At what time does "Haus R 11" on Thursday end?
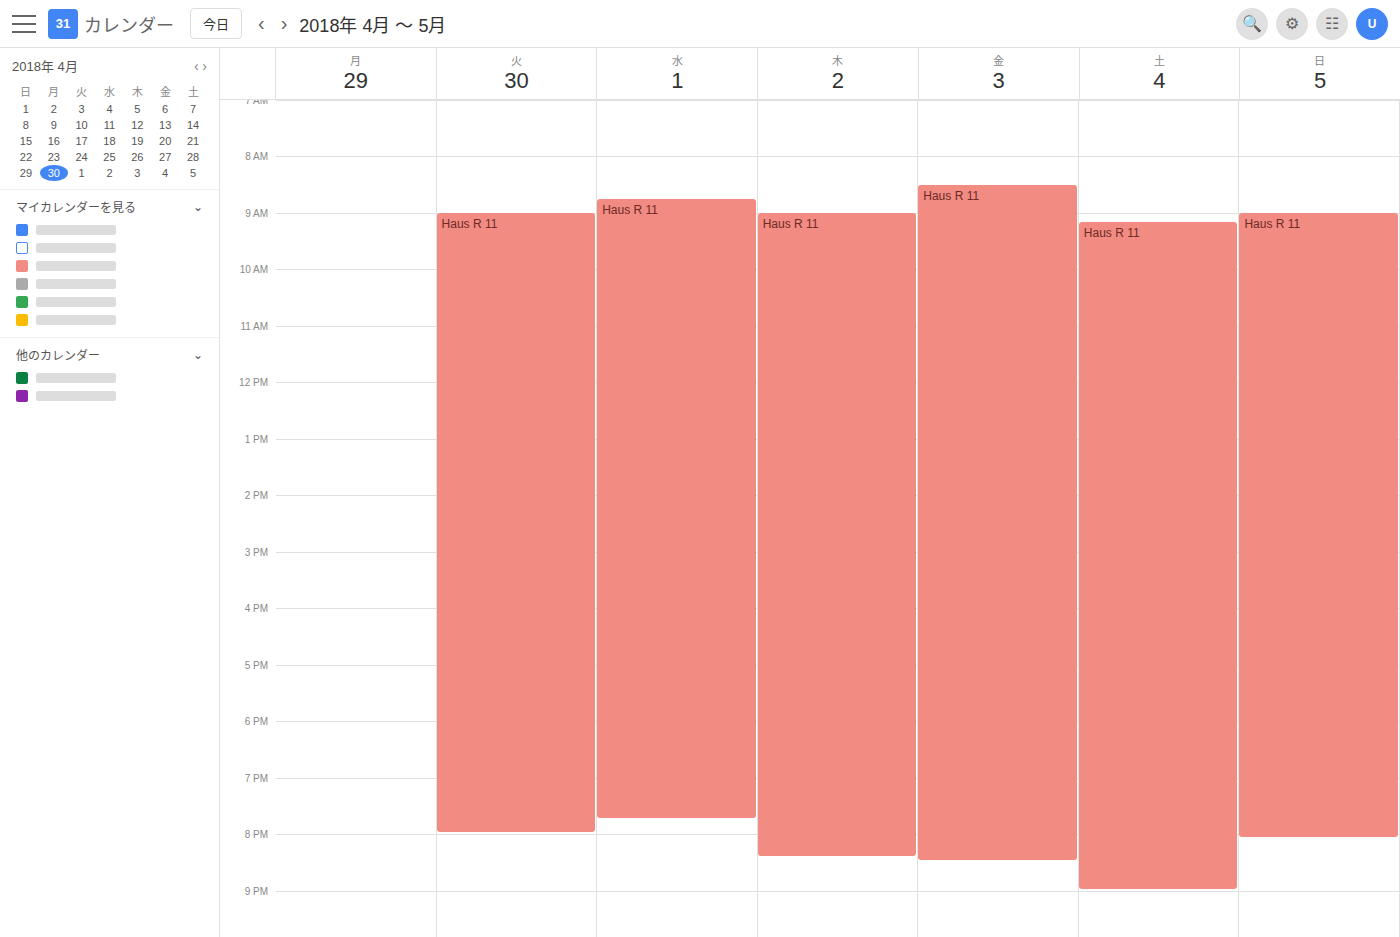
8:25 PM